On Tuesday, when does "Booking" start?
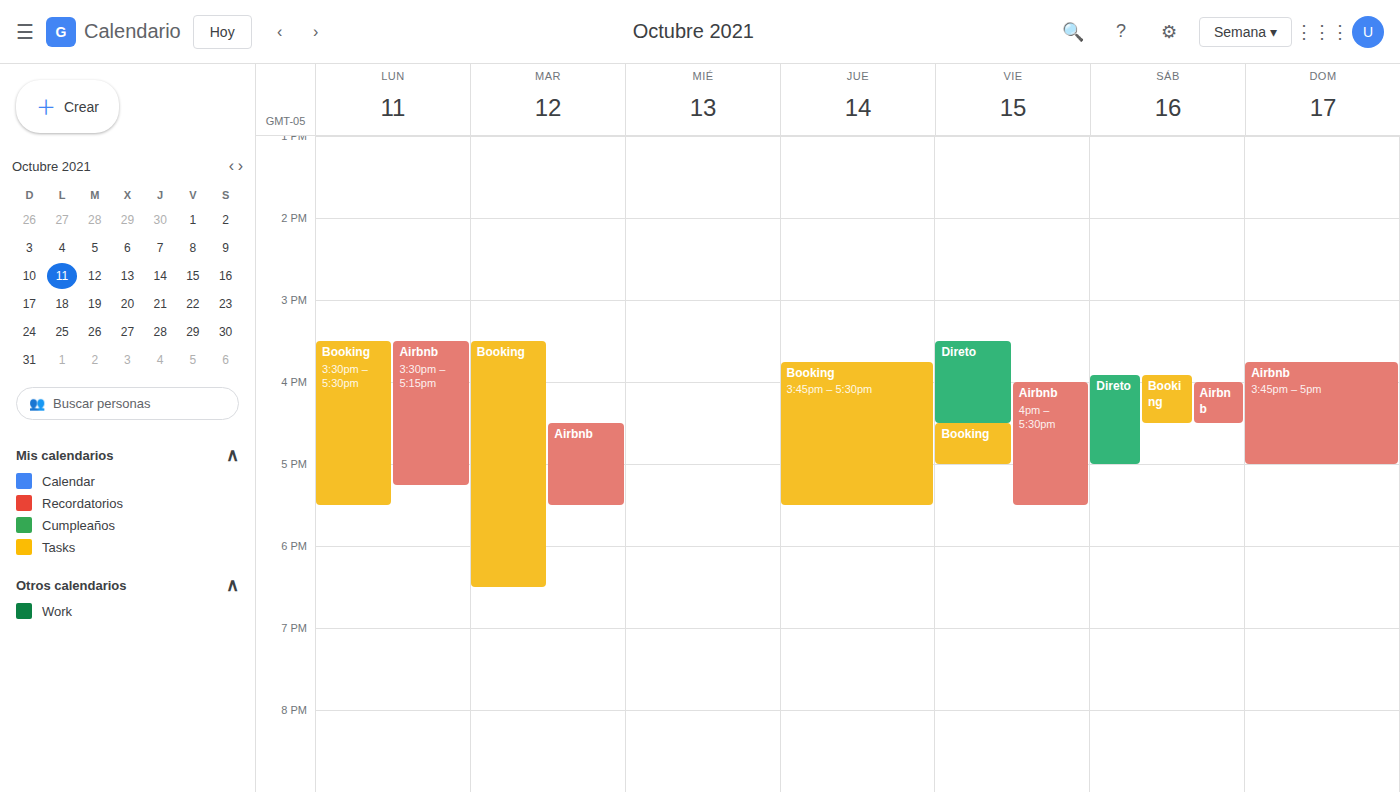
15:30